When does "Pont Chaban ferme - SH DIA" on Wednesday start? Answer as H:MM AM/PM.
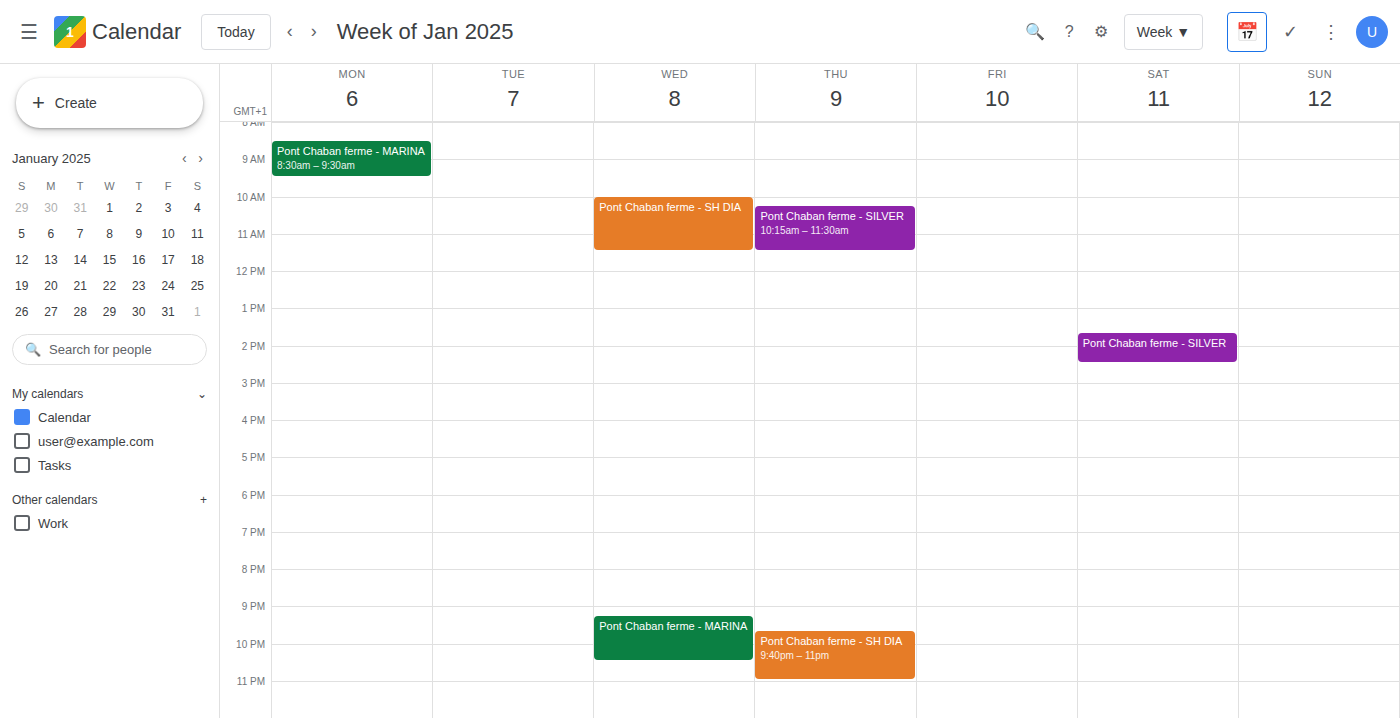
10:00 AM